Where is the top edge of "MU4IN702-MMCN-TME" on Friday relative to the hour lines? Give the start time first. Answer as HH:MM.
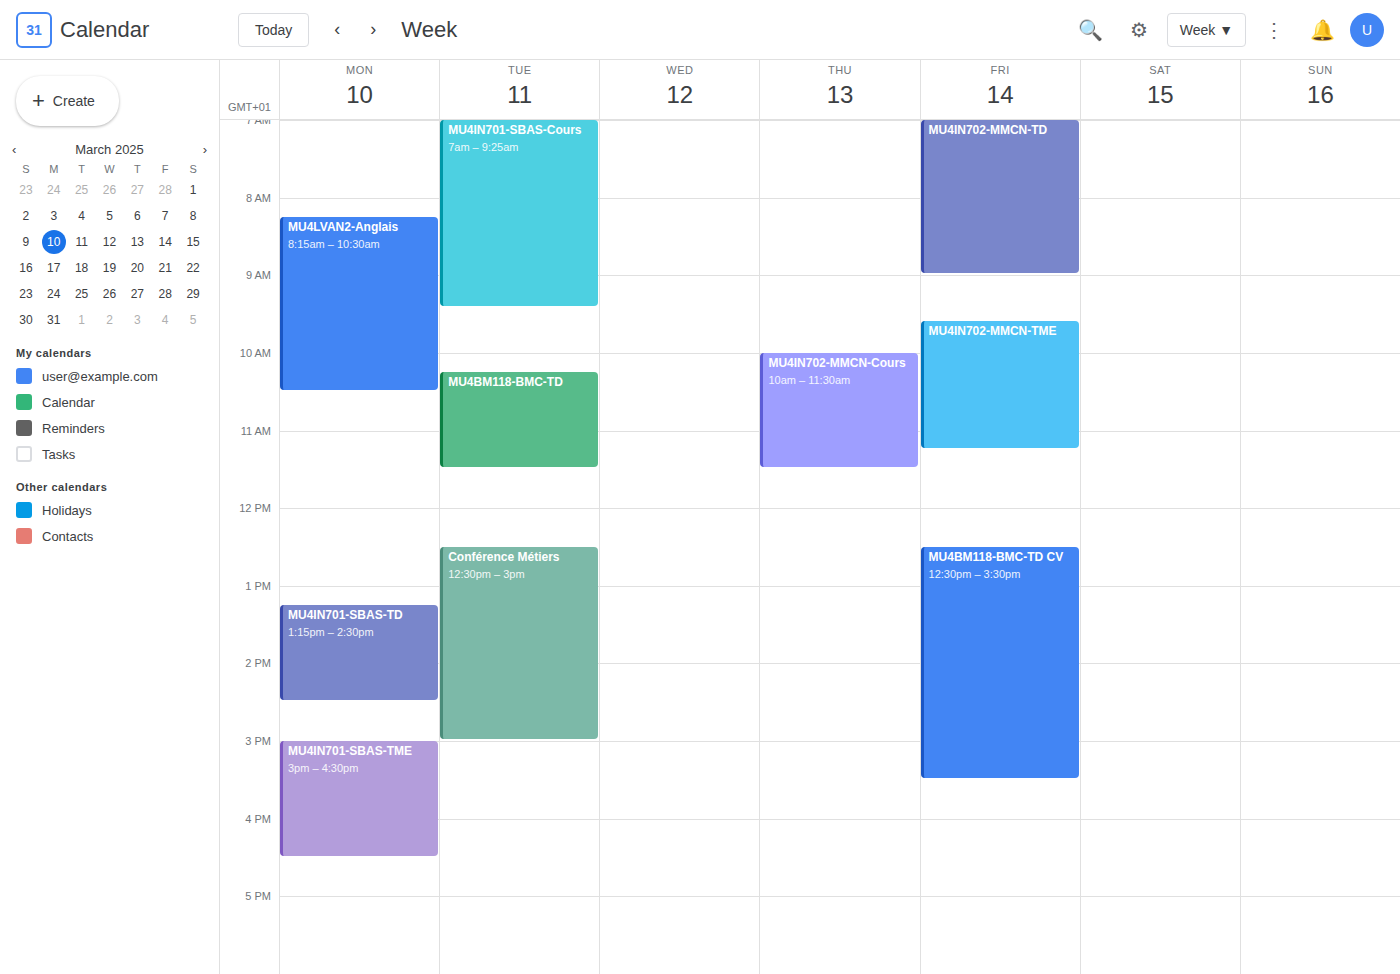
09:35 -- neither: 35 minutes below the 09:00 line and 25 minutes above the 10:00 line.